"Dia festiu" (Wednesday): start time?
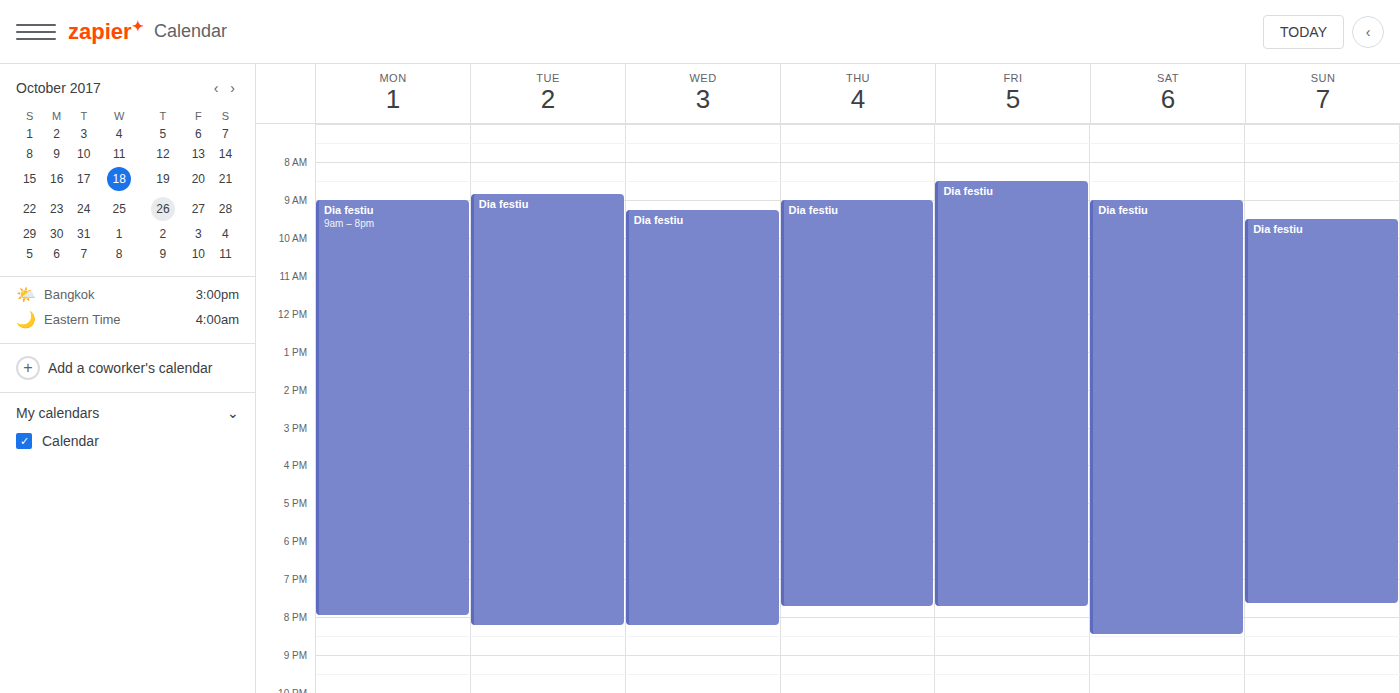
09:15